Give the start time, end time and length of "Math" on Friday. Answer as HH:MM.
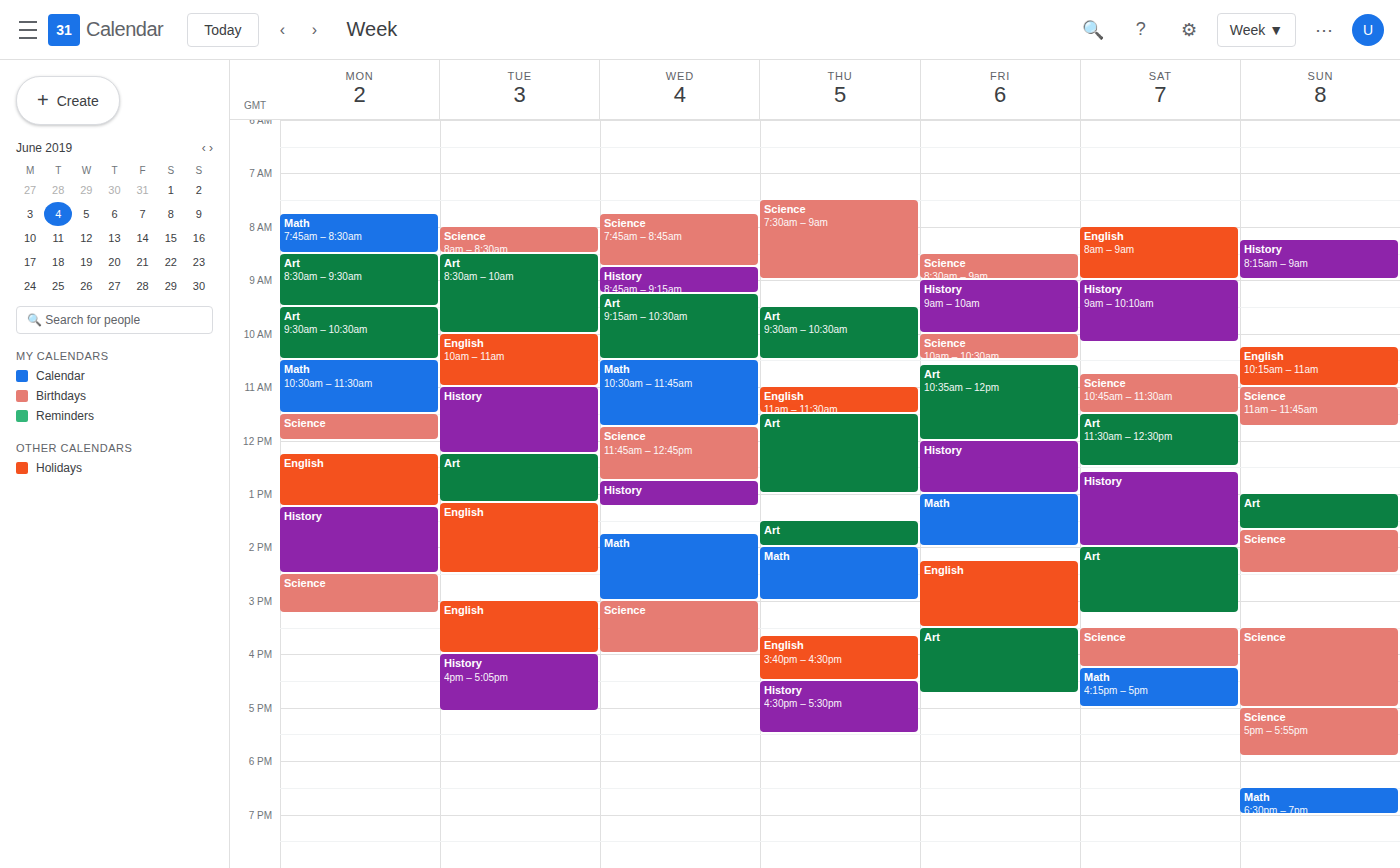
13:00 to 14:00, 1 hour